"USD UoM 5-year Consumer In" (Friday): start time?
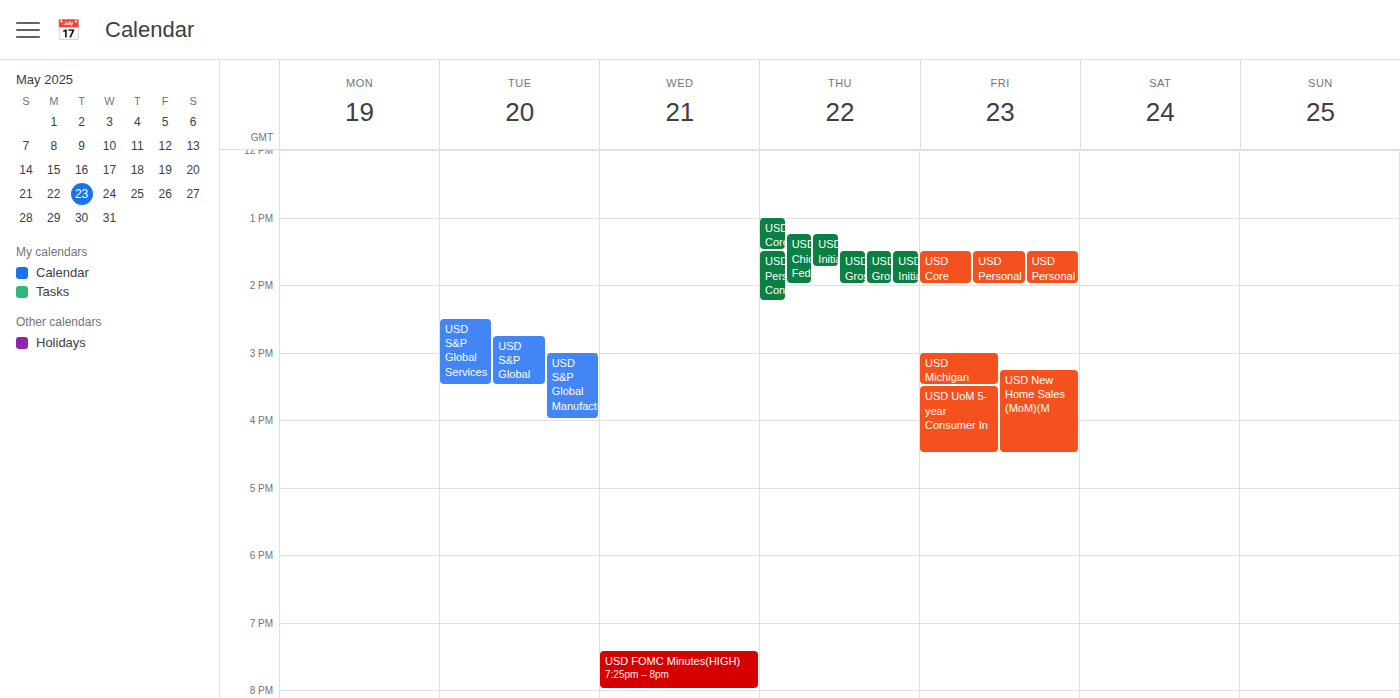
3:30 PM